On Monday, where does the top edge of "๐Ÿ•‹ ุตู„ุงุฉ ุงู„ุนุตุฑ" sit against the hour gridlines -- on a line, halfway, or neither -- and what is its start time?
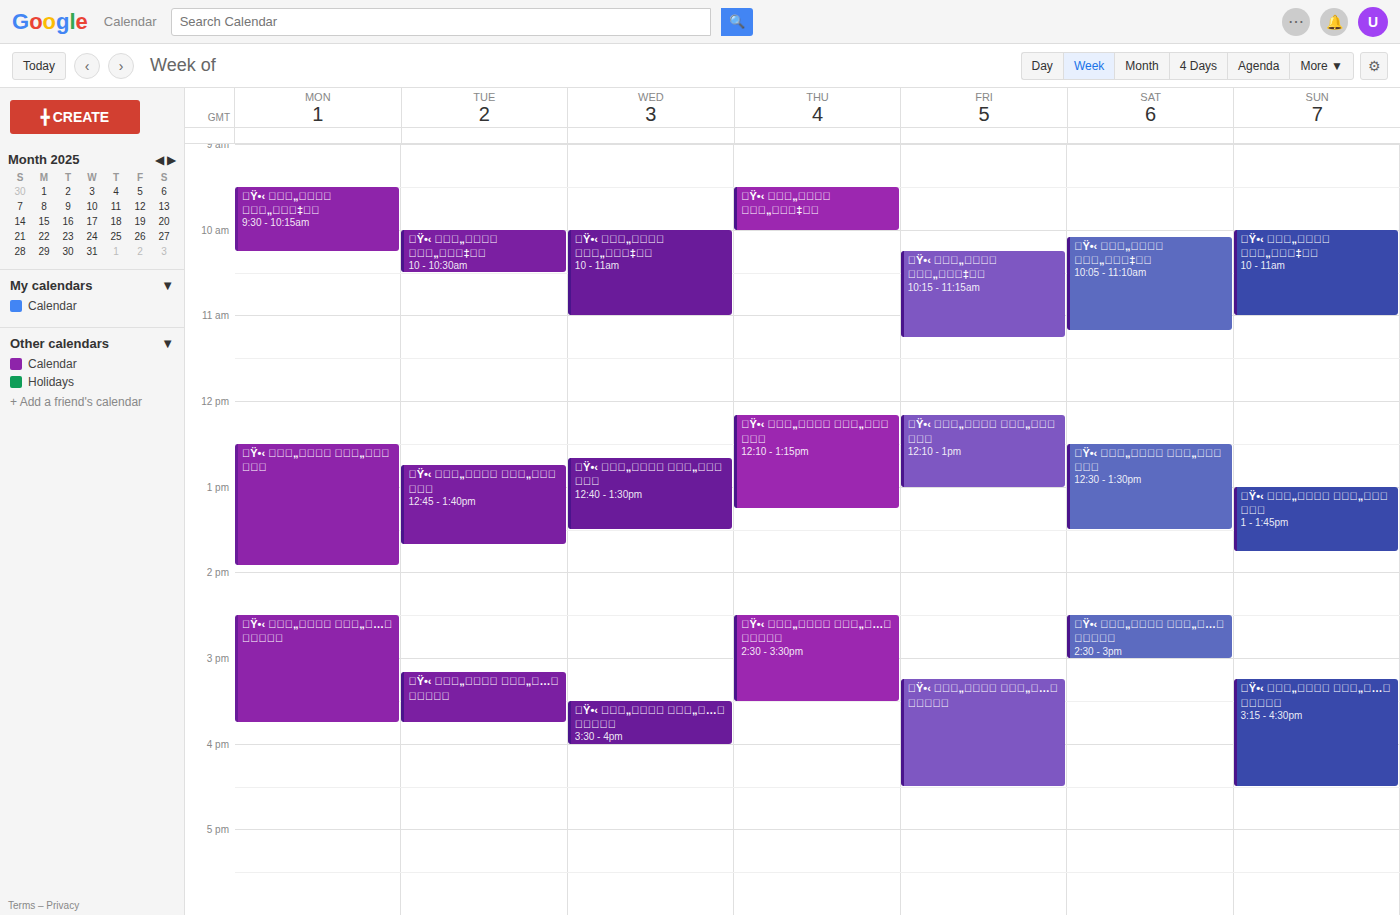
12:30 PM -- halfway between the 12 PM and 1 PM lines.